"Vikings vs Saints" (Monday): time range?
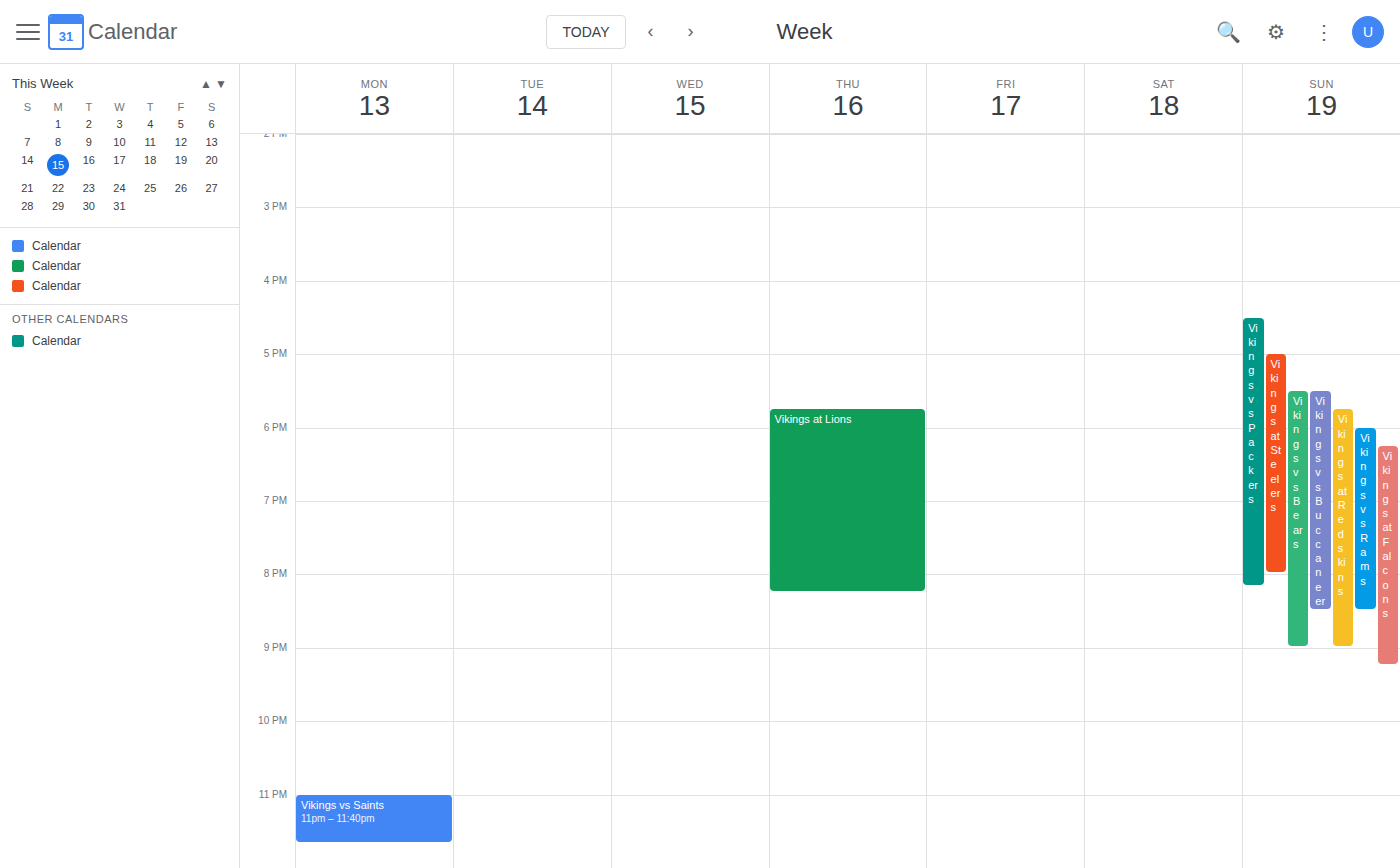
23:00 to 23:40